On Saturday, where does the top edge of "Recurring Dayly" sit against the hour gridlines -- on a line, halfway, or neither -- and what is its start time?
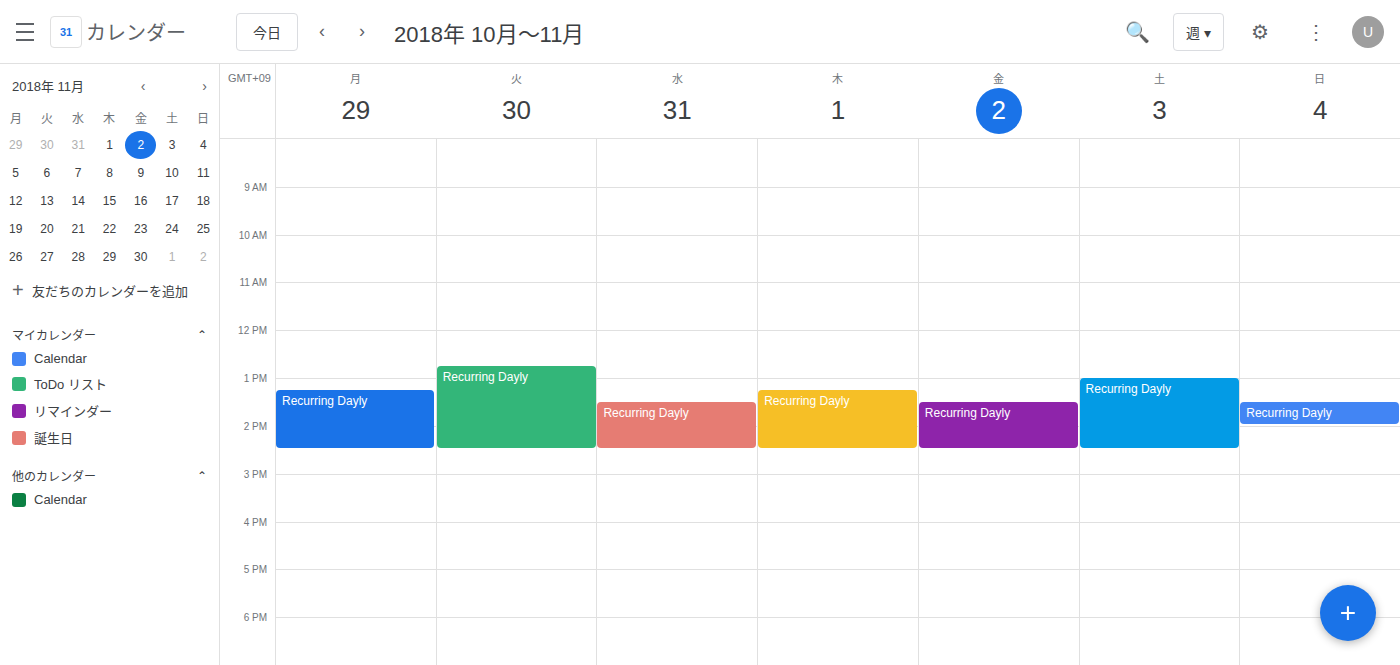
1:00 PM -- exactly on the 1 PM line.